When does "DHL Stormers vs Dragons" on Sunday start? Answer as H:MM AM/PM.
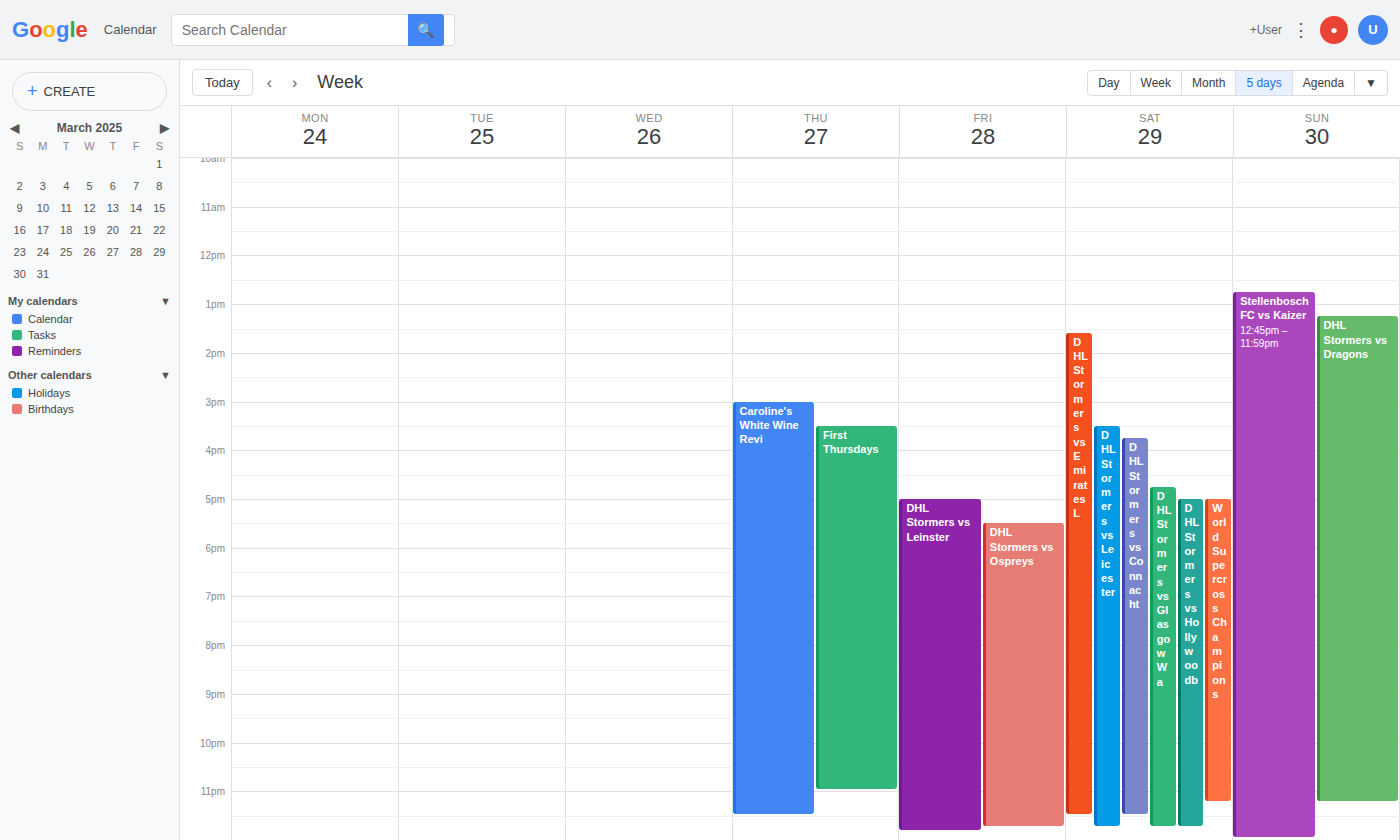
1:15 PM